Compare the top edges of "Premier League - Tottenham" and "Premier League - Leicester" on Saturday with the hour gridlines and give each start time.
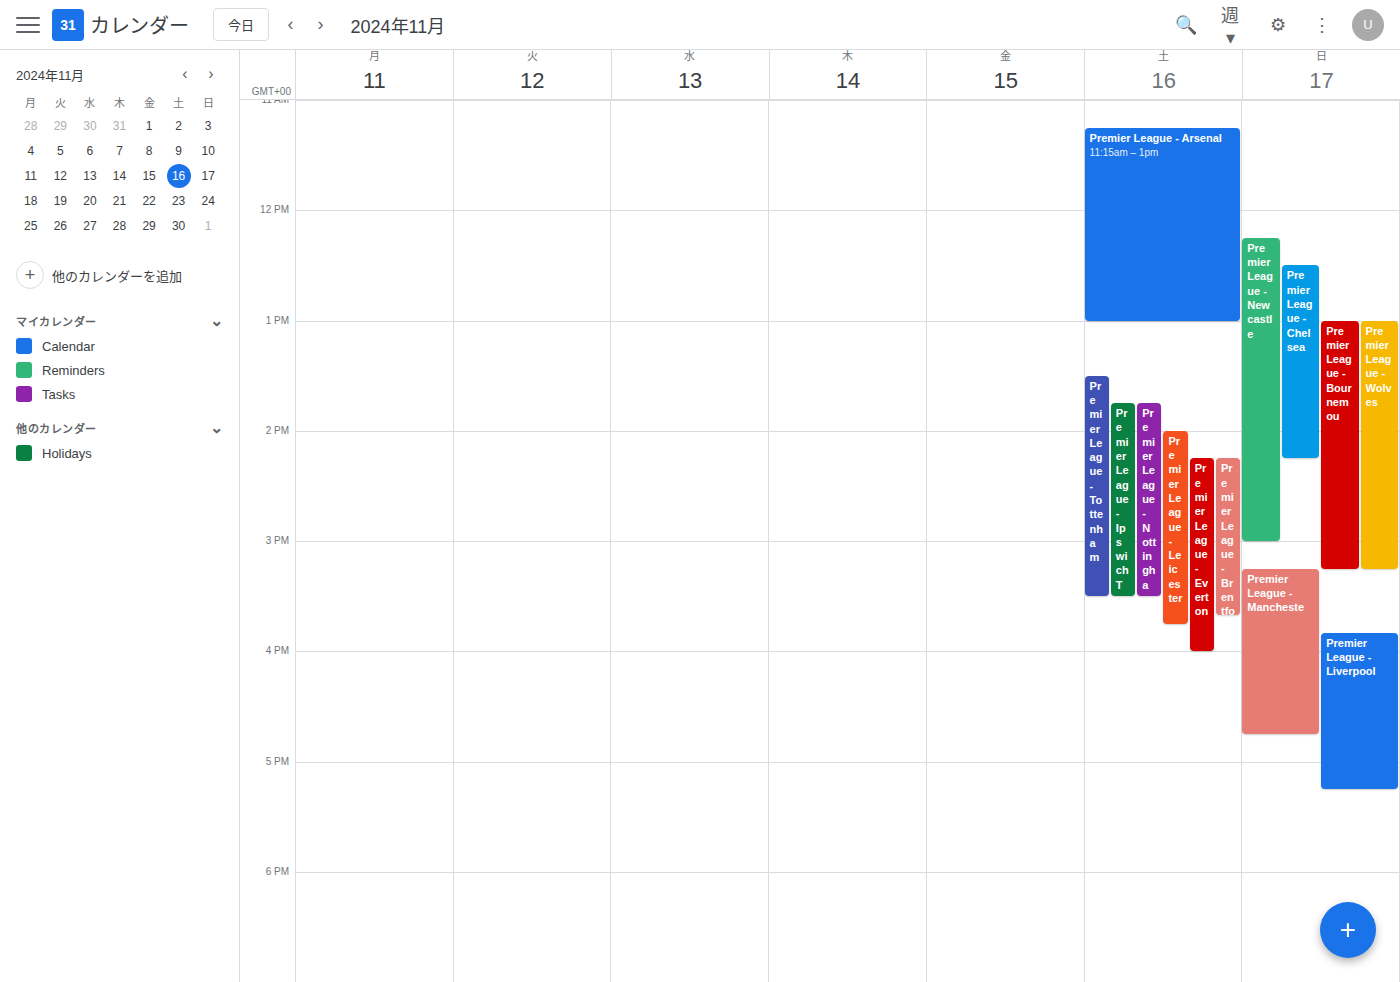
"Premier League - Tottenham": 1:30 PM, halfway between the 1 PM and 2 PM lines. "Premier League - Leicester": 2:00 PM, exactly on the 2 PM line.